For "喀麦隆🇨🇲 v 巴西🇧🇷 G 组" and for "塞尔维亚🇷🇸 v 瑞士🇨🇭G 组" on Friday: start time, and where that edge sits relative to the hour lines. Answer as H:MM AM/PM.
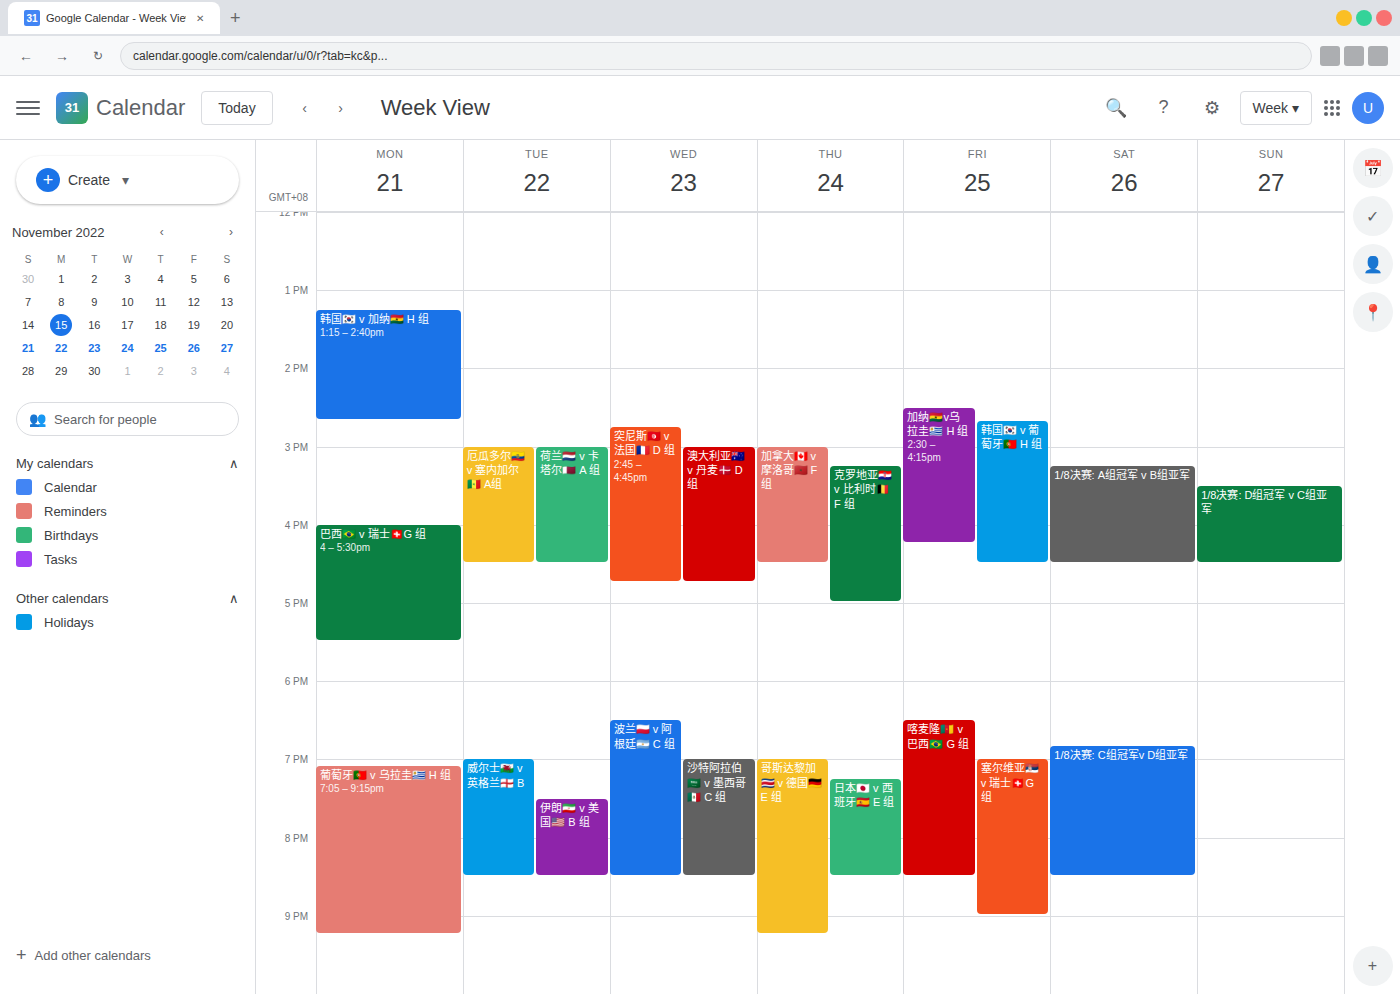
"喀麦隆🇨🇲 v 巴西🇧🇷 G 组": 6:30 PM, halfway between the 6 PM and 7 PM lines. "塞尔维亚🇷🇸 v 瑞士🇨🇭G 组": 7:00 PM, exactly on the 7 PM line.